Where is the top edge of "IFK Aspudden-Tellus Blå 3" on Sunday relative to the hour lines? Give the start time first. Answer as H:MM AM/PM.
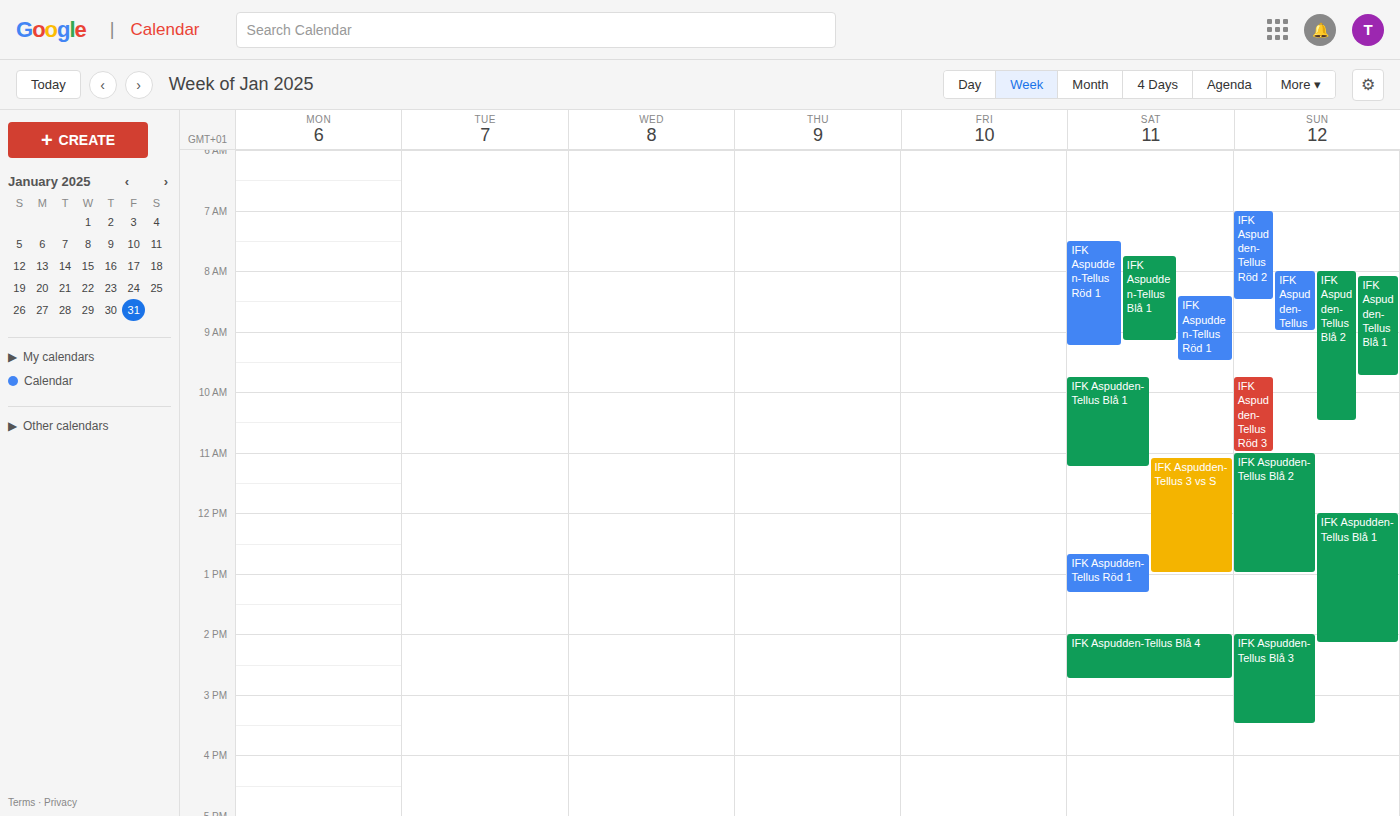
2:00 PM -- exactly on the 2 PM line.